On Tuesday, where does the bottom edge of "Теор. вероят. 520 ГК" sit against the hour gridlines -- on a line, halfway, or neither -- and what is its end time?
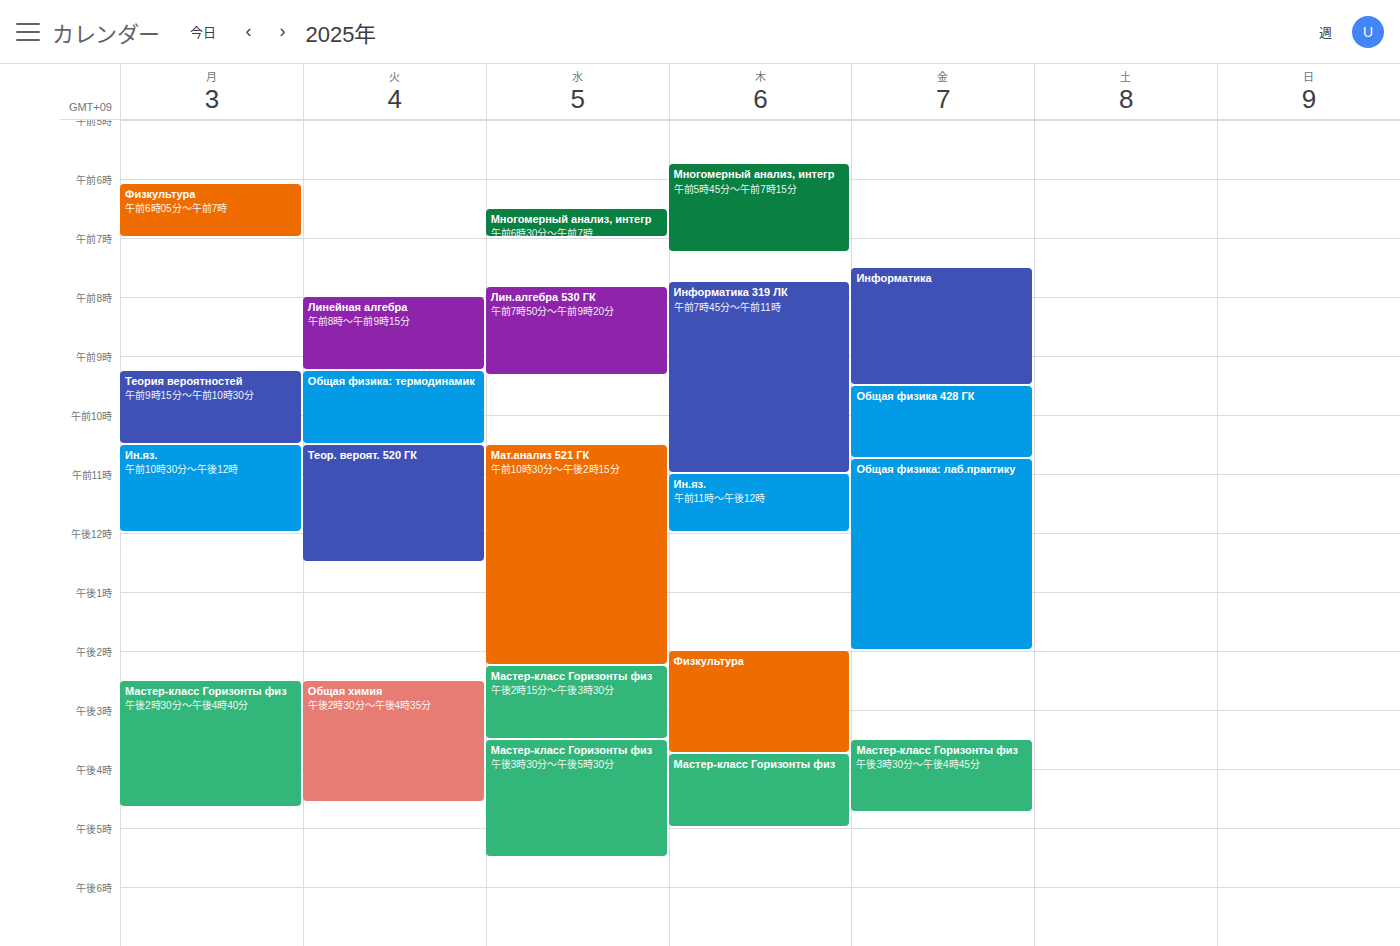
12:30 PM -- halfway between the 12 PM and 1 PM lines.